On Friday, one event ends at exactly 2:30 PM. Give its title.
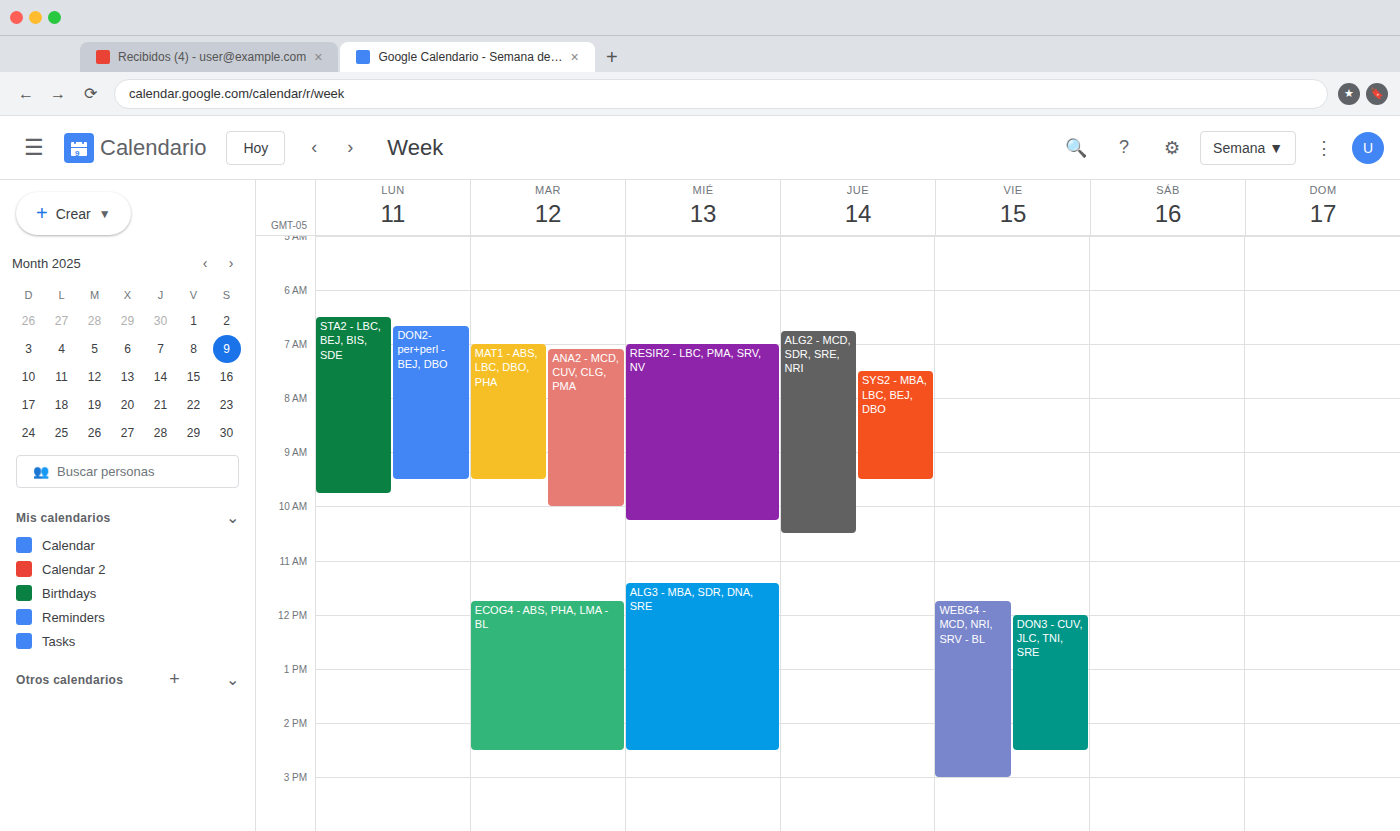
"DON3 - CUV, JLC, TNI, SRE"